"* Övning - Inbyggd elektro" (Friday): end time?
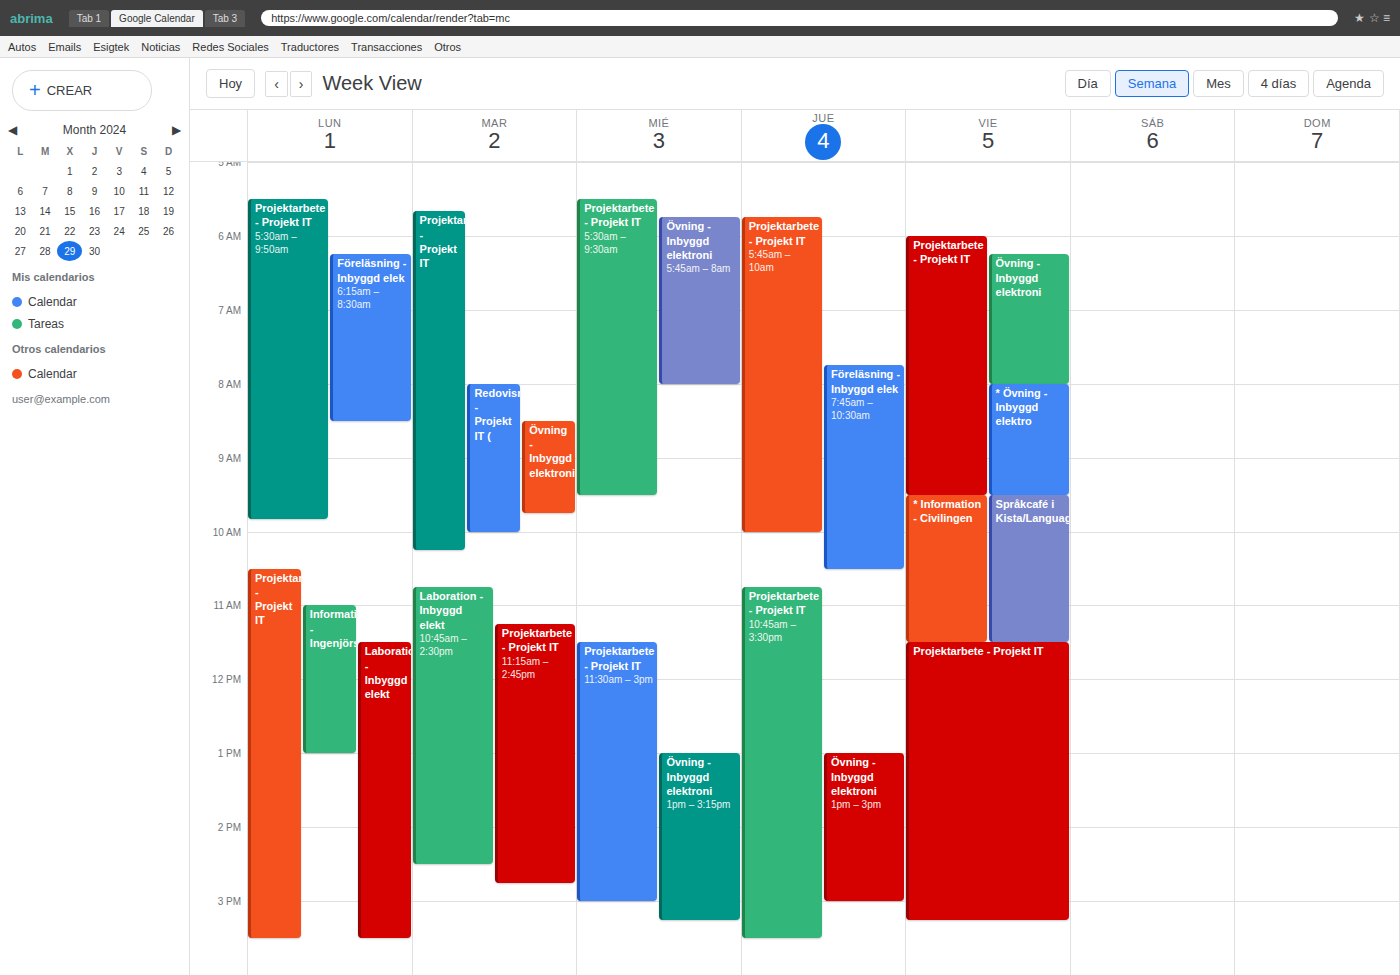
9:30 AM